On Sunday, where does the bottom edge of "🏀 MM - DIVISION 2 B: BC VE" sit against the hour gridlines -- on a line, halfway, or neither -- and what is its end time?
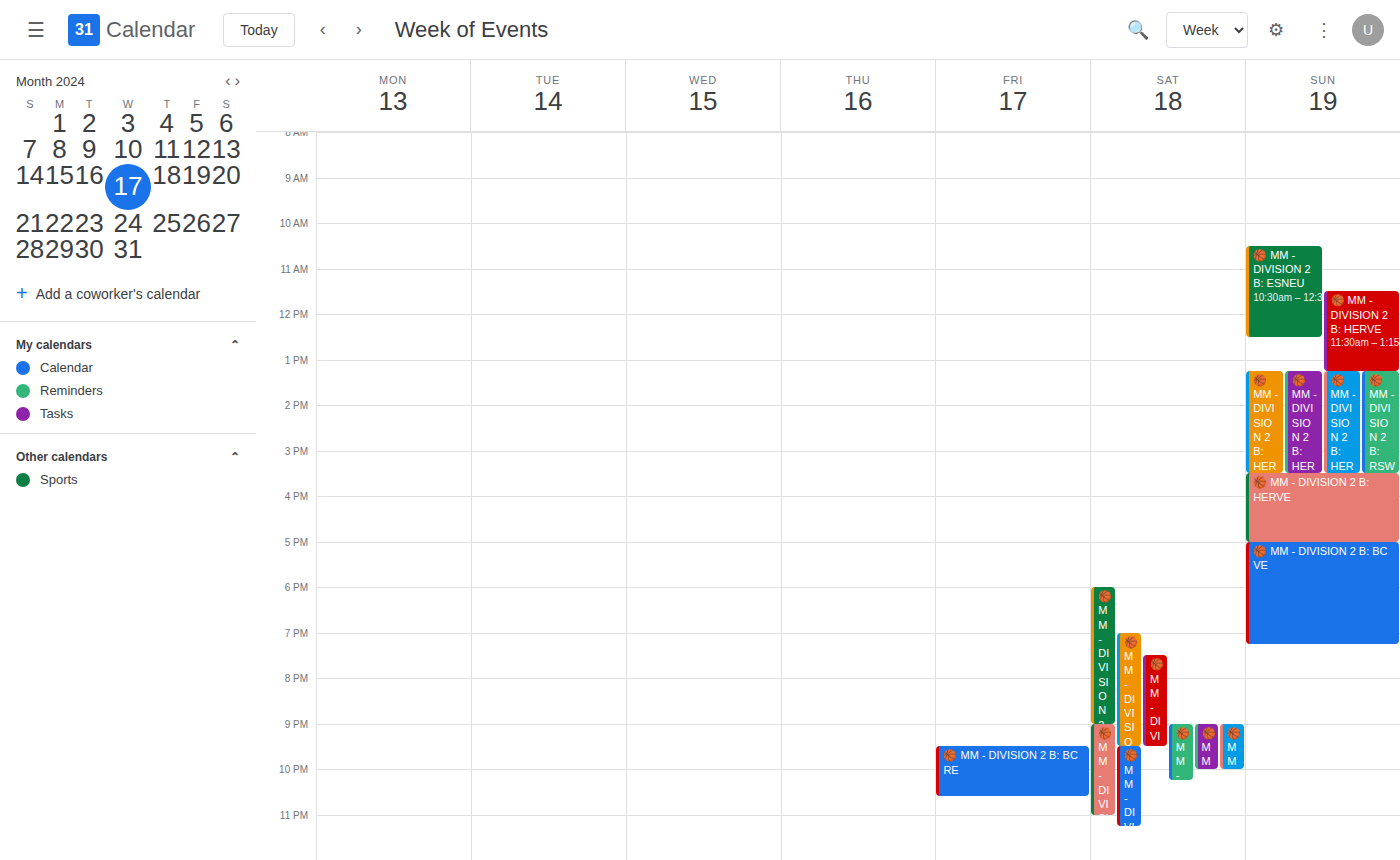
7:15 PM -- neither: a quarter of the way from the 7 PM line to the 8 PM line.